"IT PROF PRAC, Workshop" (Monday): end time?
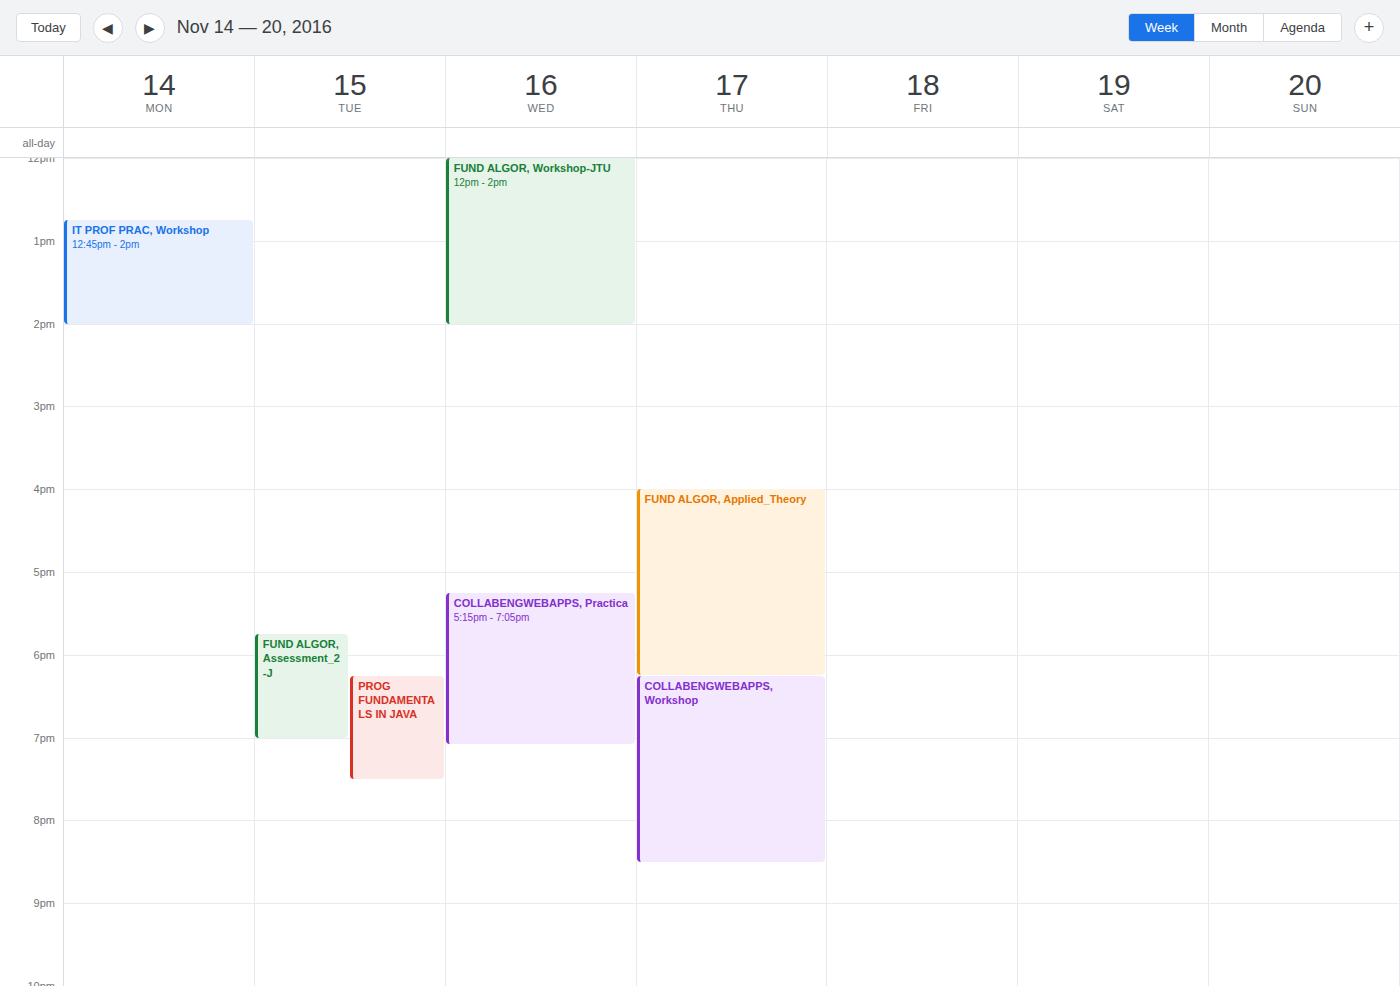
2:00 PM